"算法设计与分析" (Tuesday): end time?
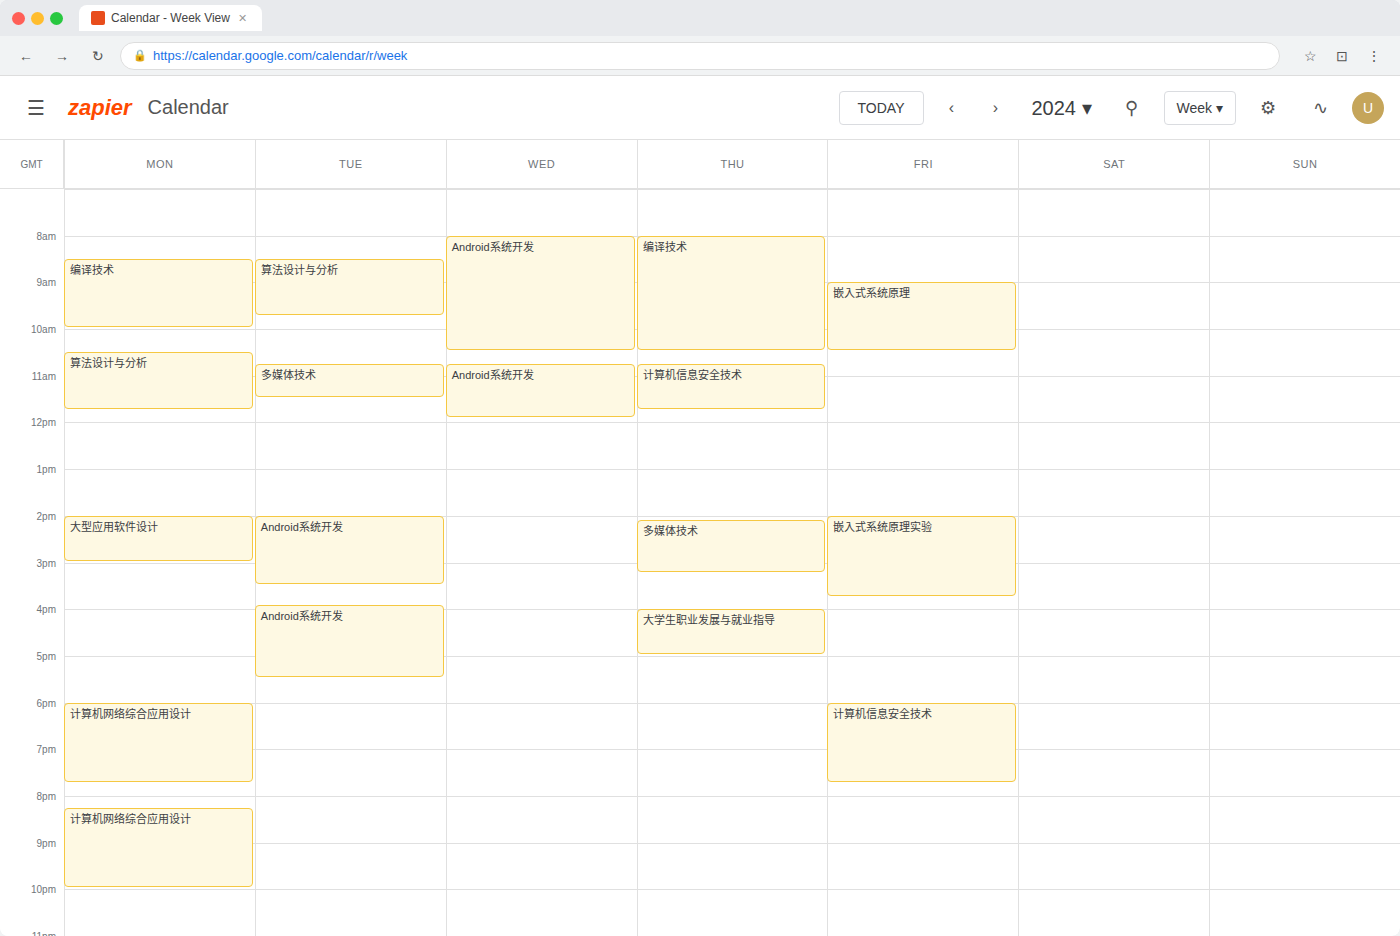
9:45 AM